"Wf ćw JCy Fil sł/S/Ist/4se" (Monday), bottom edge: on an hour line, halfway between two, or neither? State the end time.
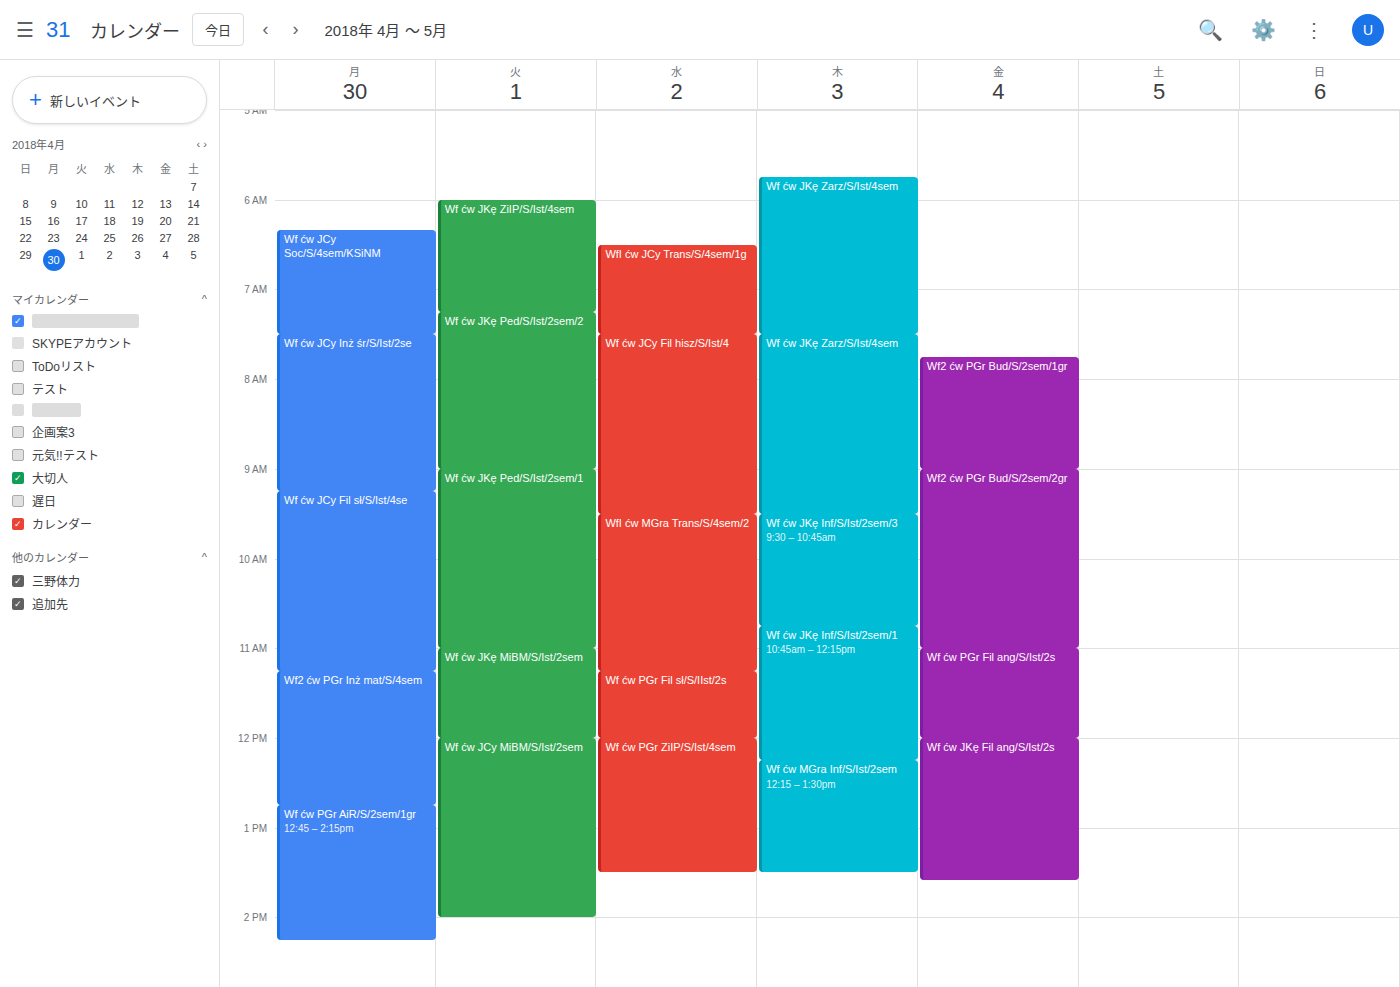
11:15 AM -- neither: a quarter of the way from the 11 AM line to the 12 PM line.